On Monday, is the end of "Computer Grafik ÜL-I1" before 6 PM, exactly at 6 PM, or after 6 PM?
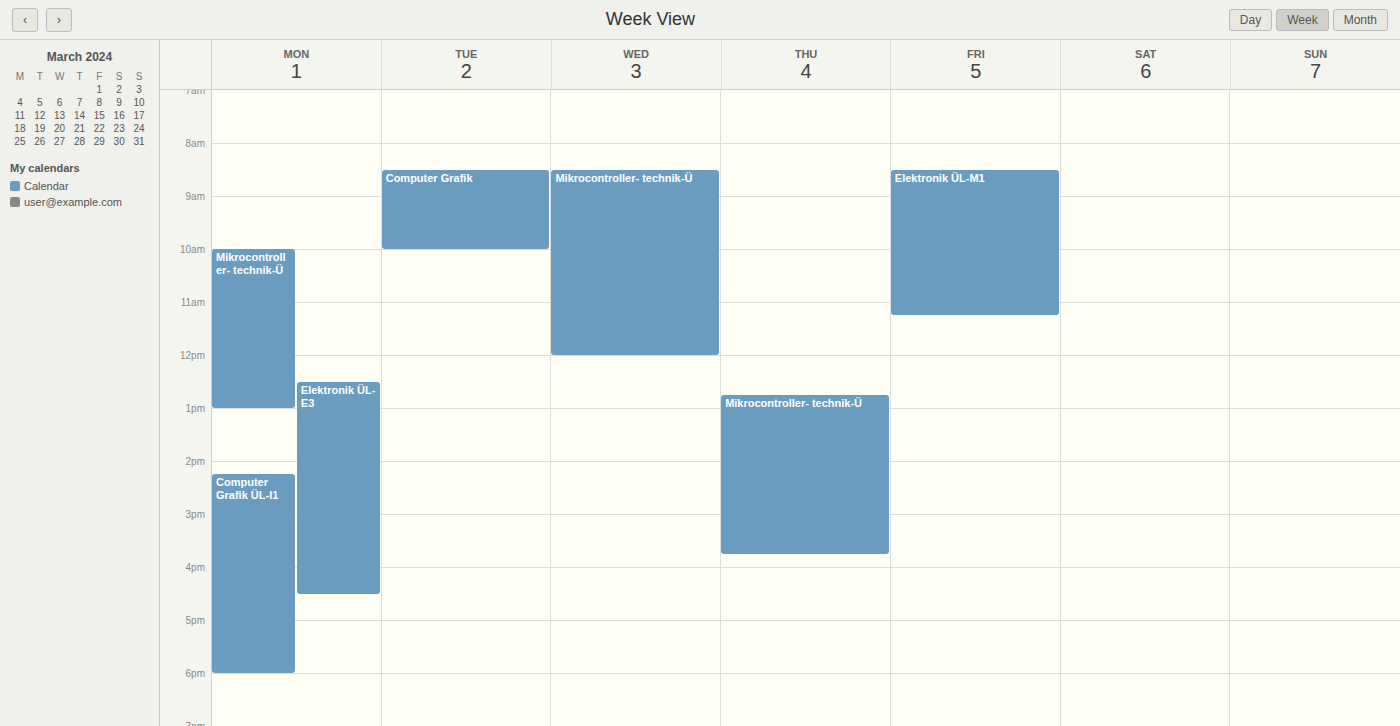
6:00 PM -- exactly at 6 PM, on the 6 PM line.